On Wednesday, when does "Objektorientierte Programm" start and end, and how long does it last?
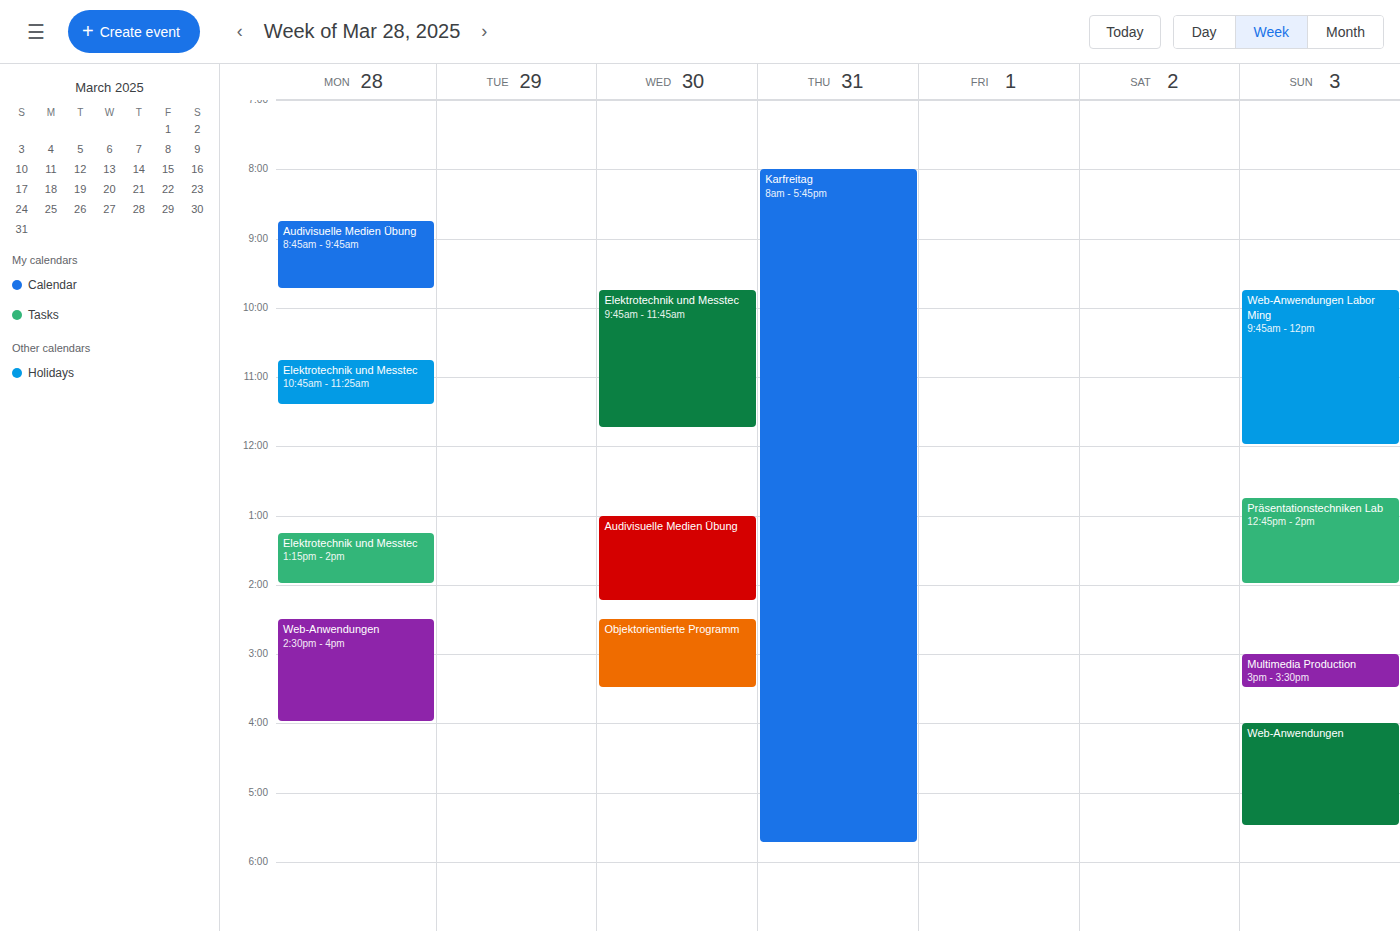
2:30 PM to 3:30 PM, 1 hour